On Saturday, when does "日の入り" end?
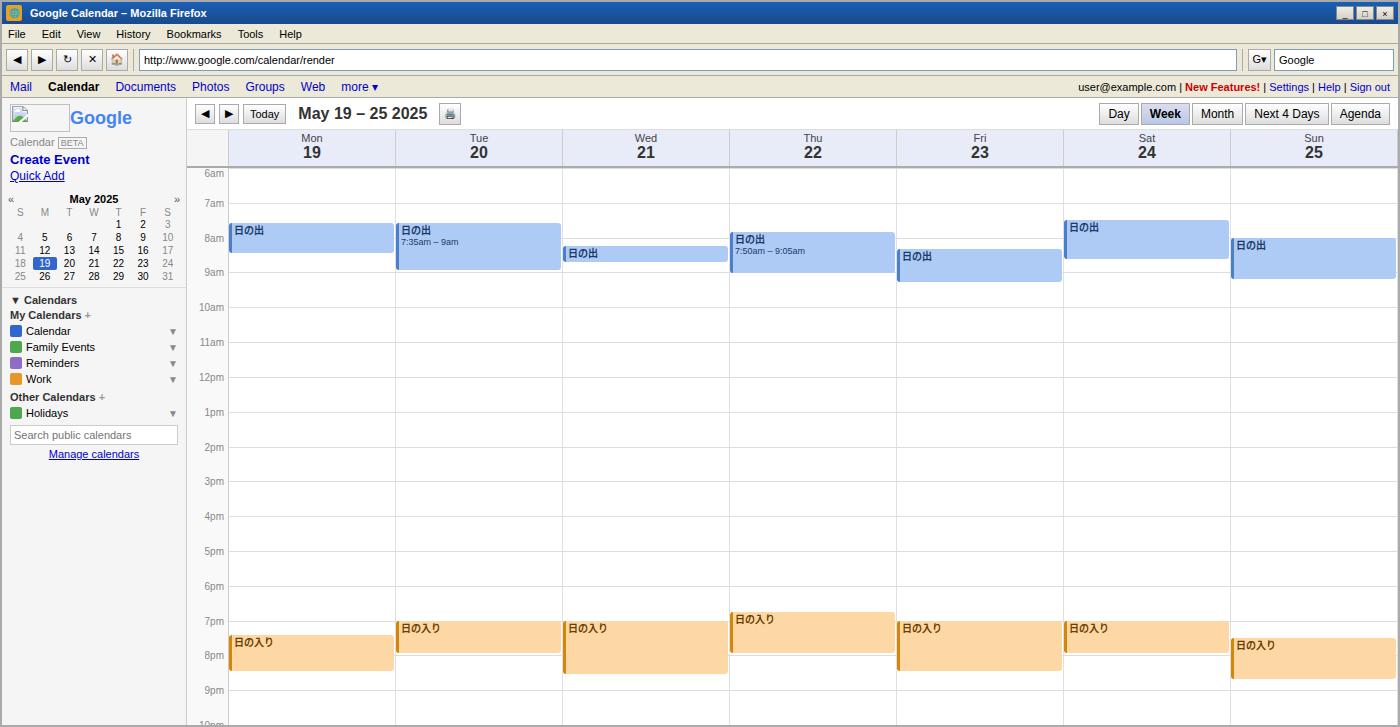
8:00 PM